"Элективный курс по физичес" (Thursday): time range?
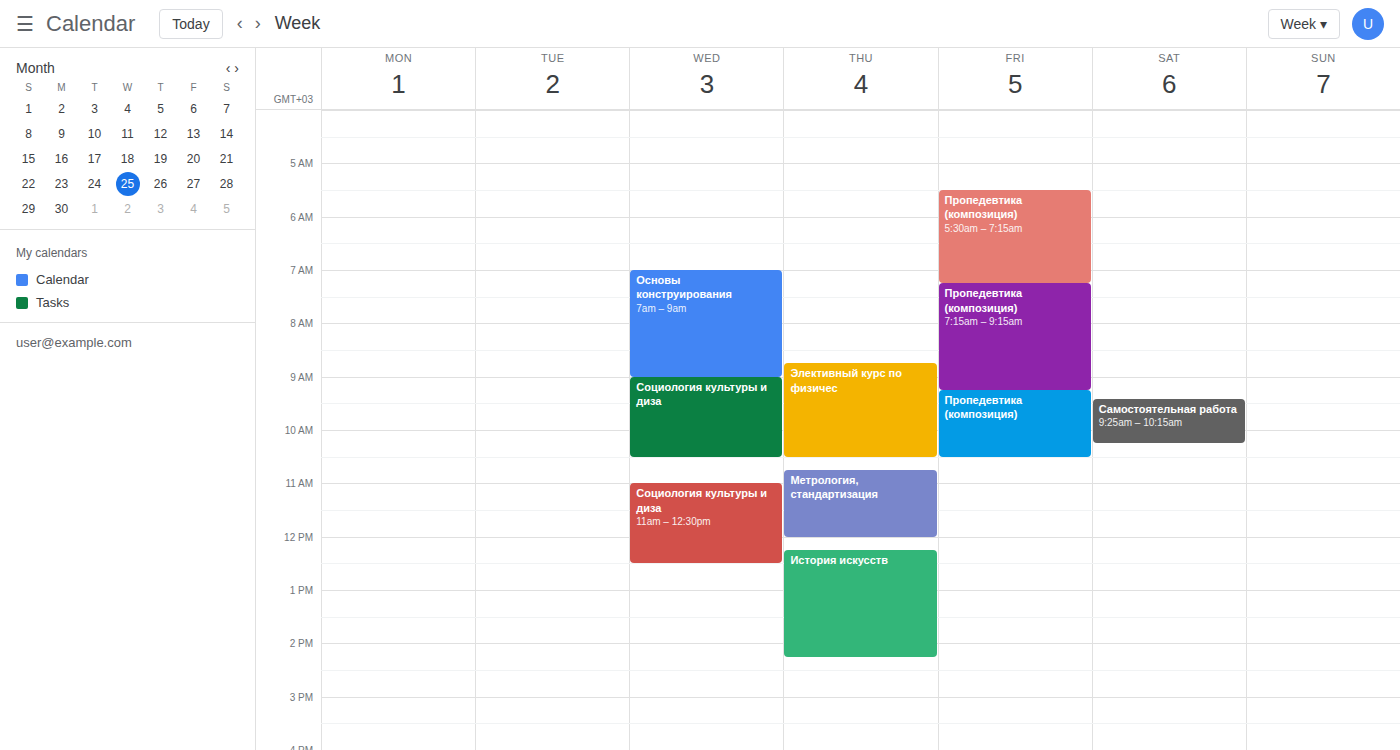
8:45 AM to 10:30 AM